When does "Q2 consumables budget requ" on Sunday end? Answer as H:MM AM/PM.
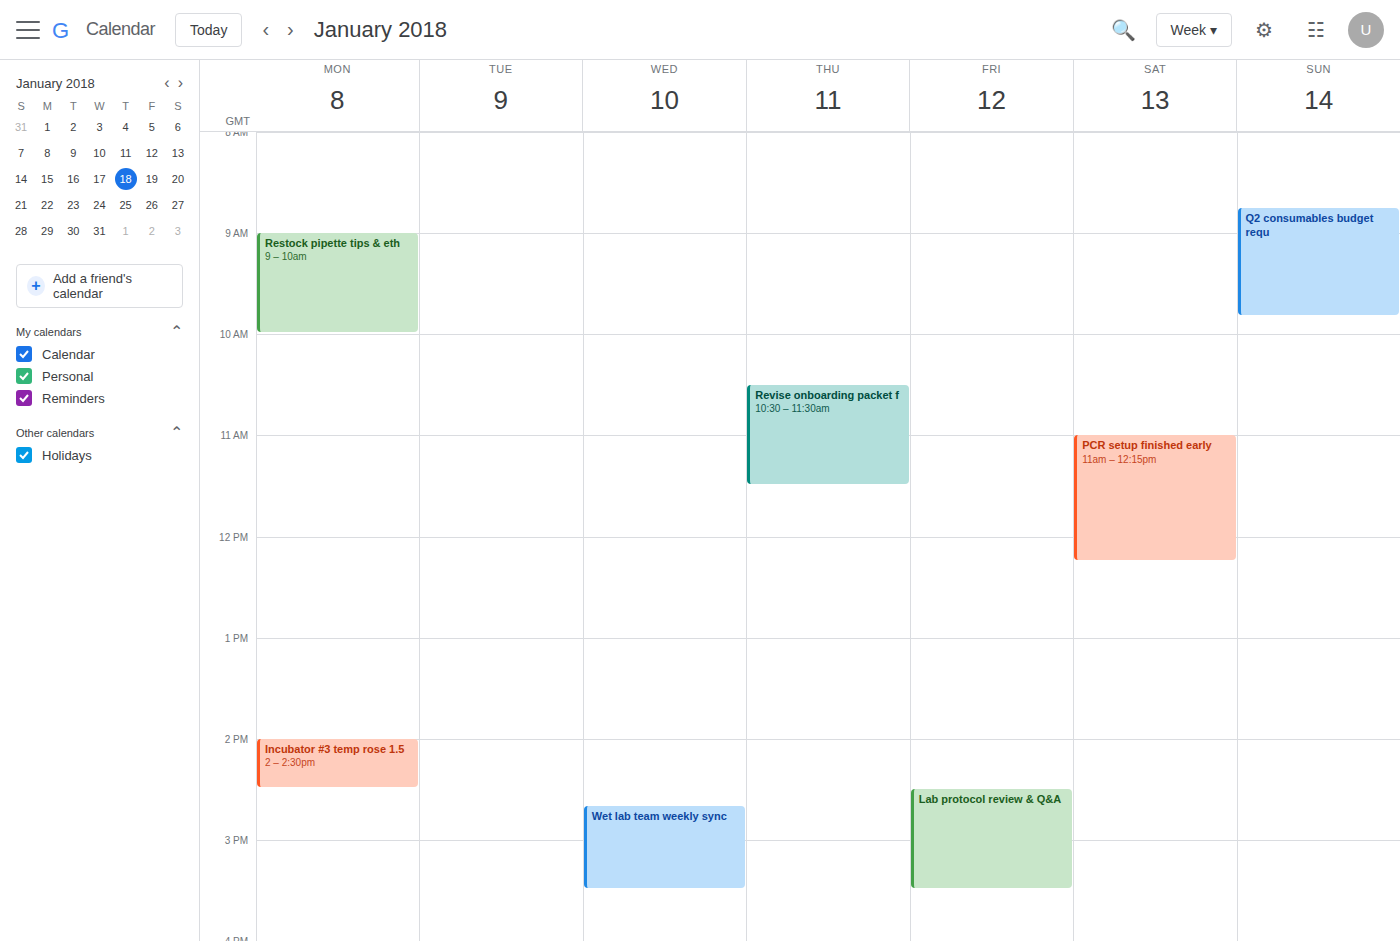
9:50 AM